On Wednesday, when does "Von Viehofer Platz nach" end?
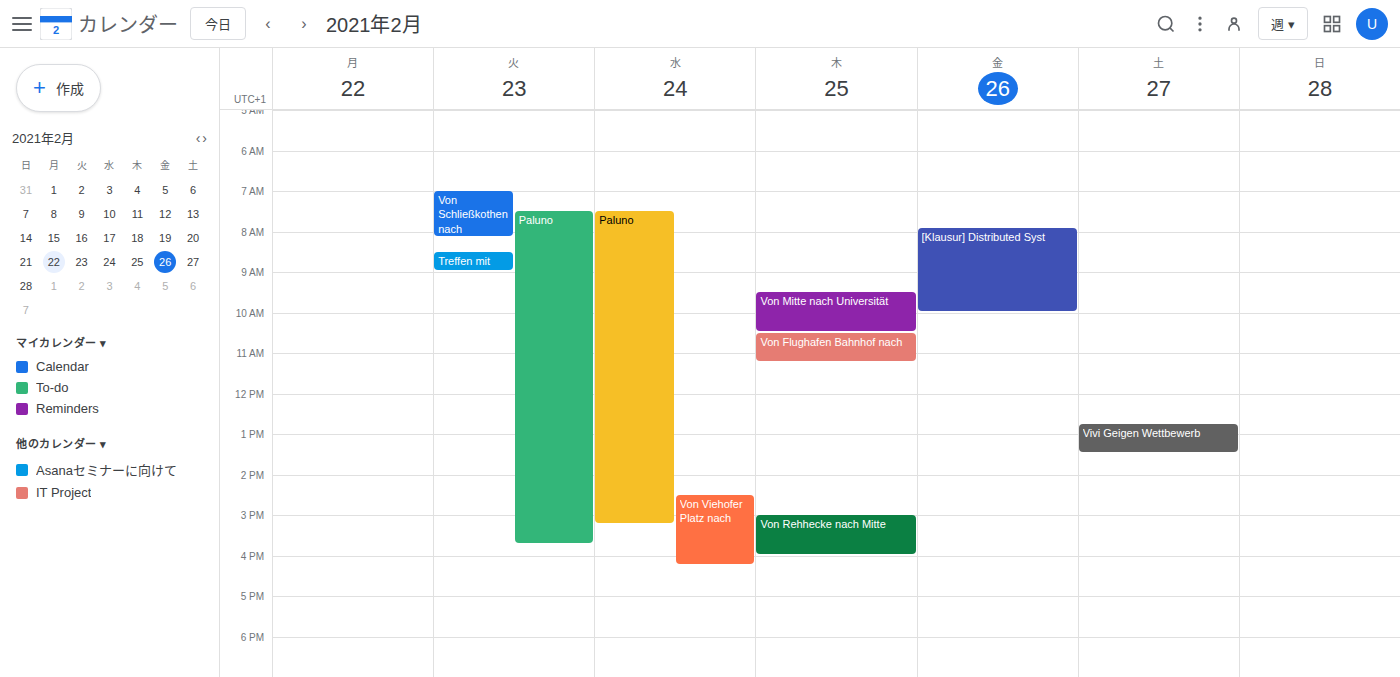
4:15 PM